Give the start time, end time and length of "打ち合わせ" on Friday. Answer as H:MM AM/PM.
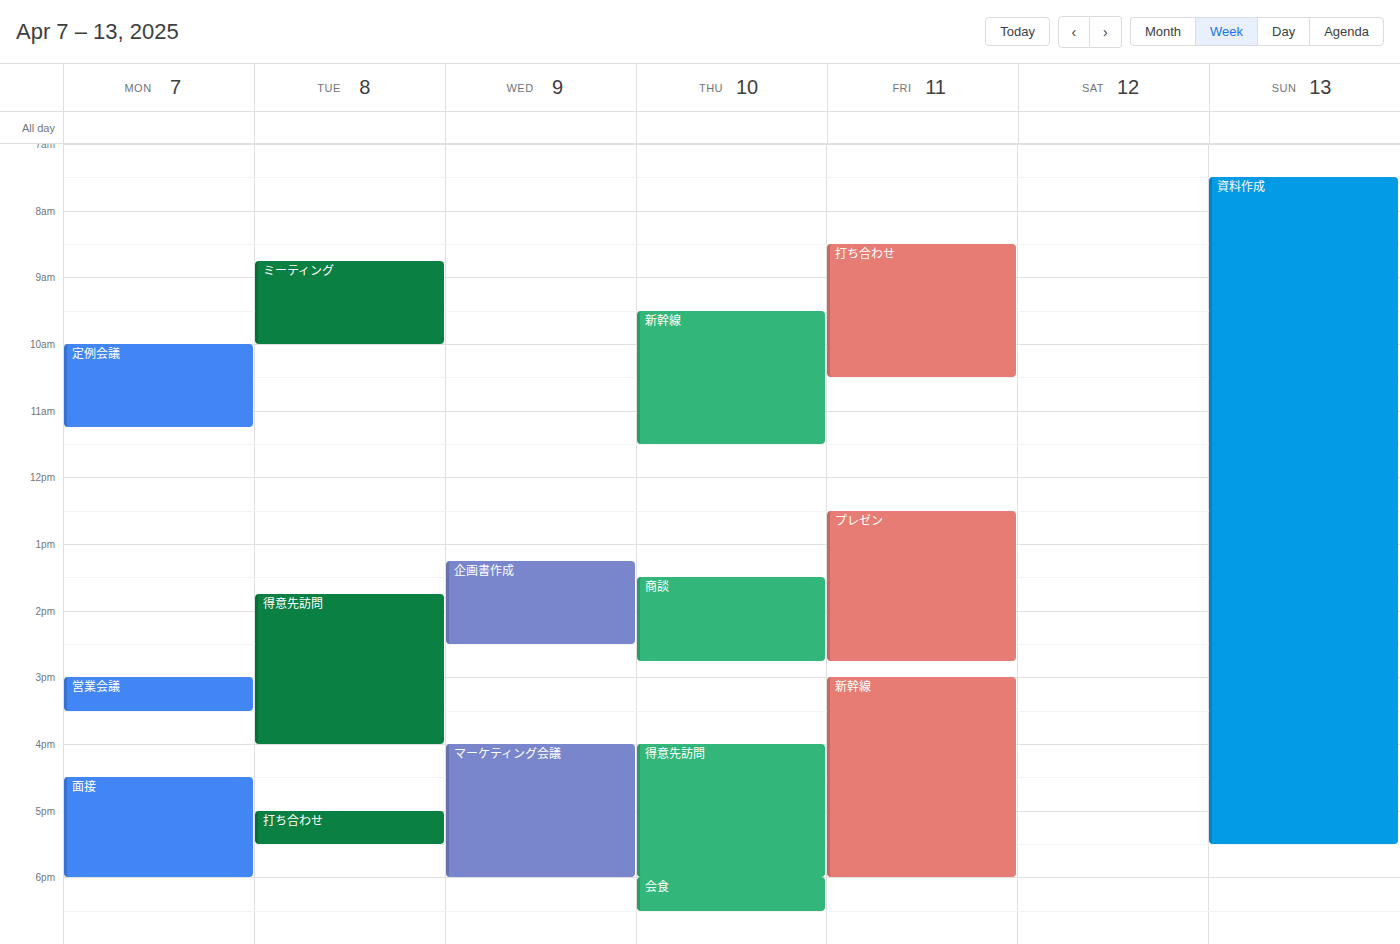
8:30 AM to 10:30 AM, 2 hours